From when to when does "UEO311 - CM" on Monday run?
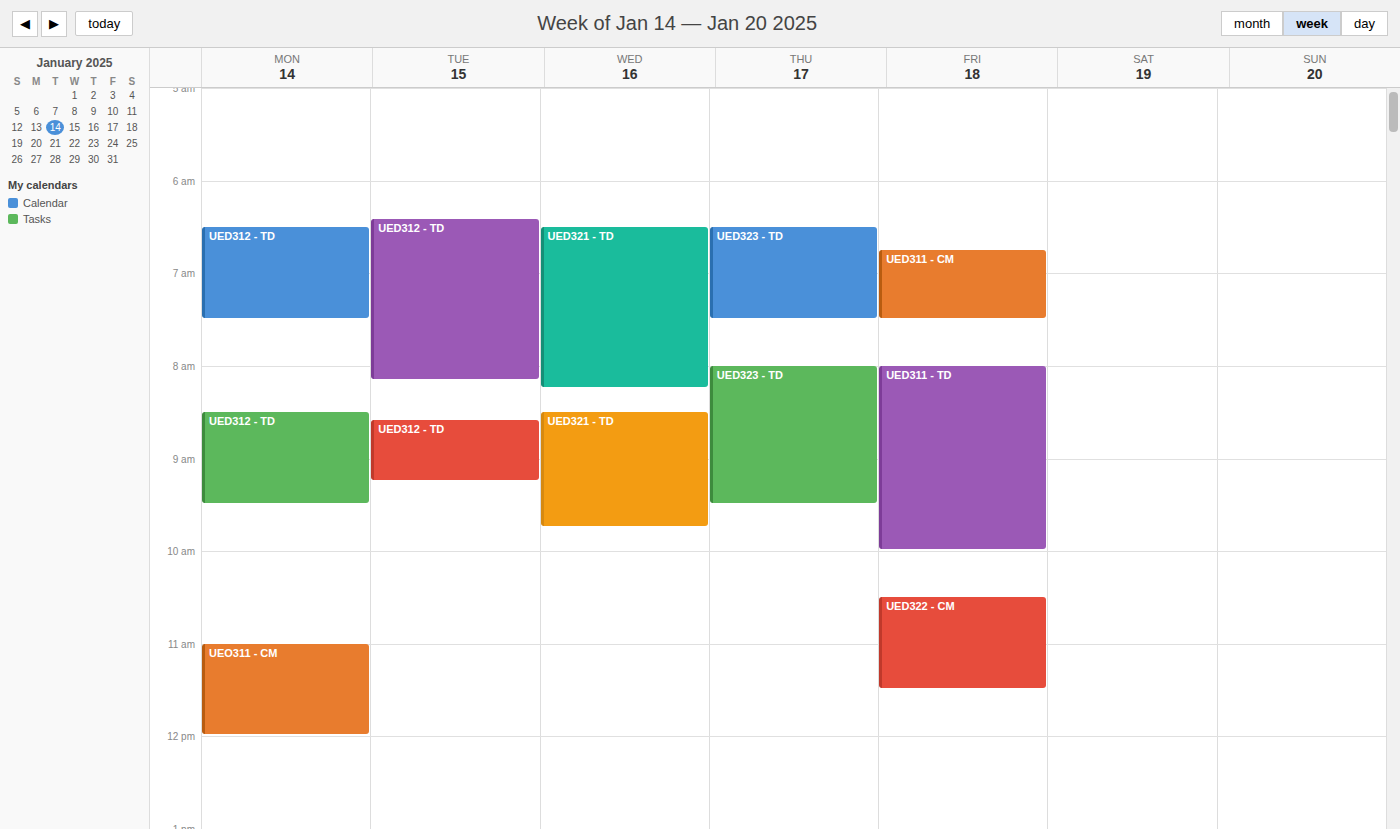
11:00 to 12:00